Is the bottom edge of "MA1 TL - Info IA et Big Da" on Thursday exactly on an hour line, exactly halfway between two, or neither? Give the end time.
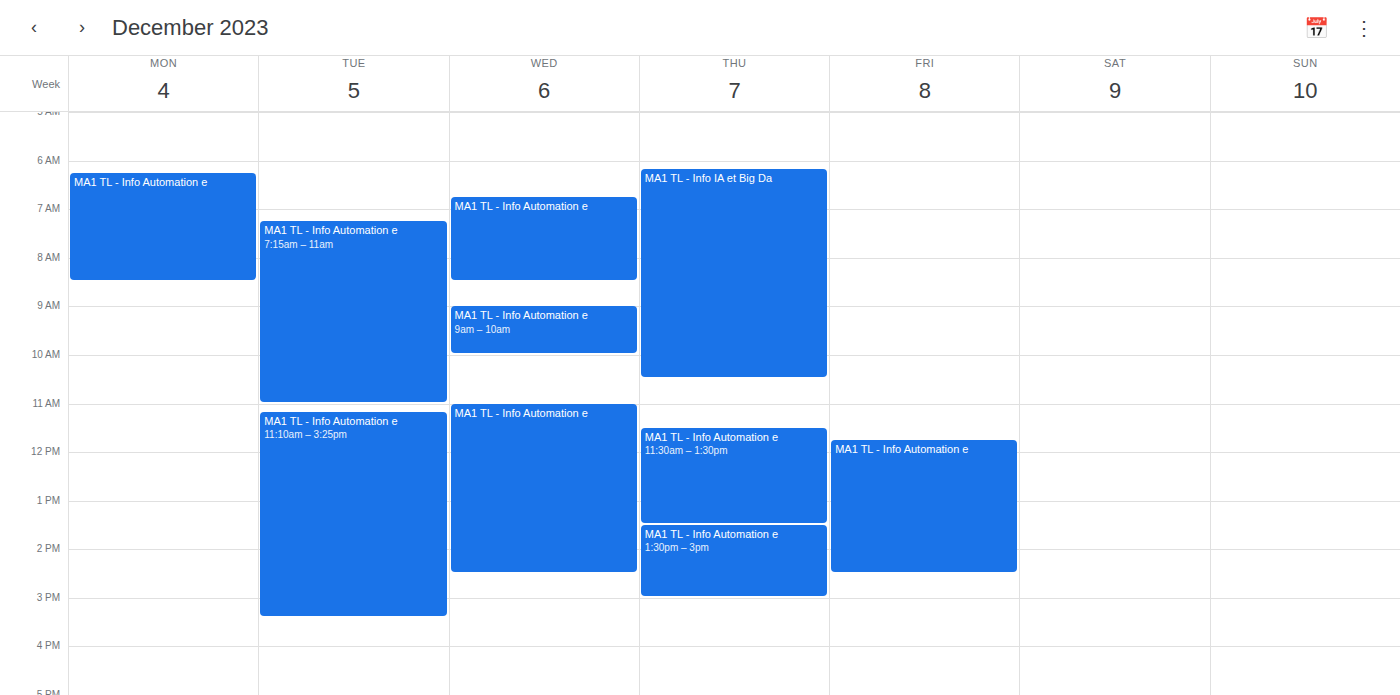
10:30 AM -- halfway between the 10 AM and 11 AM lines.